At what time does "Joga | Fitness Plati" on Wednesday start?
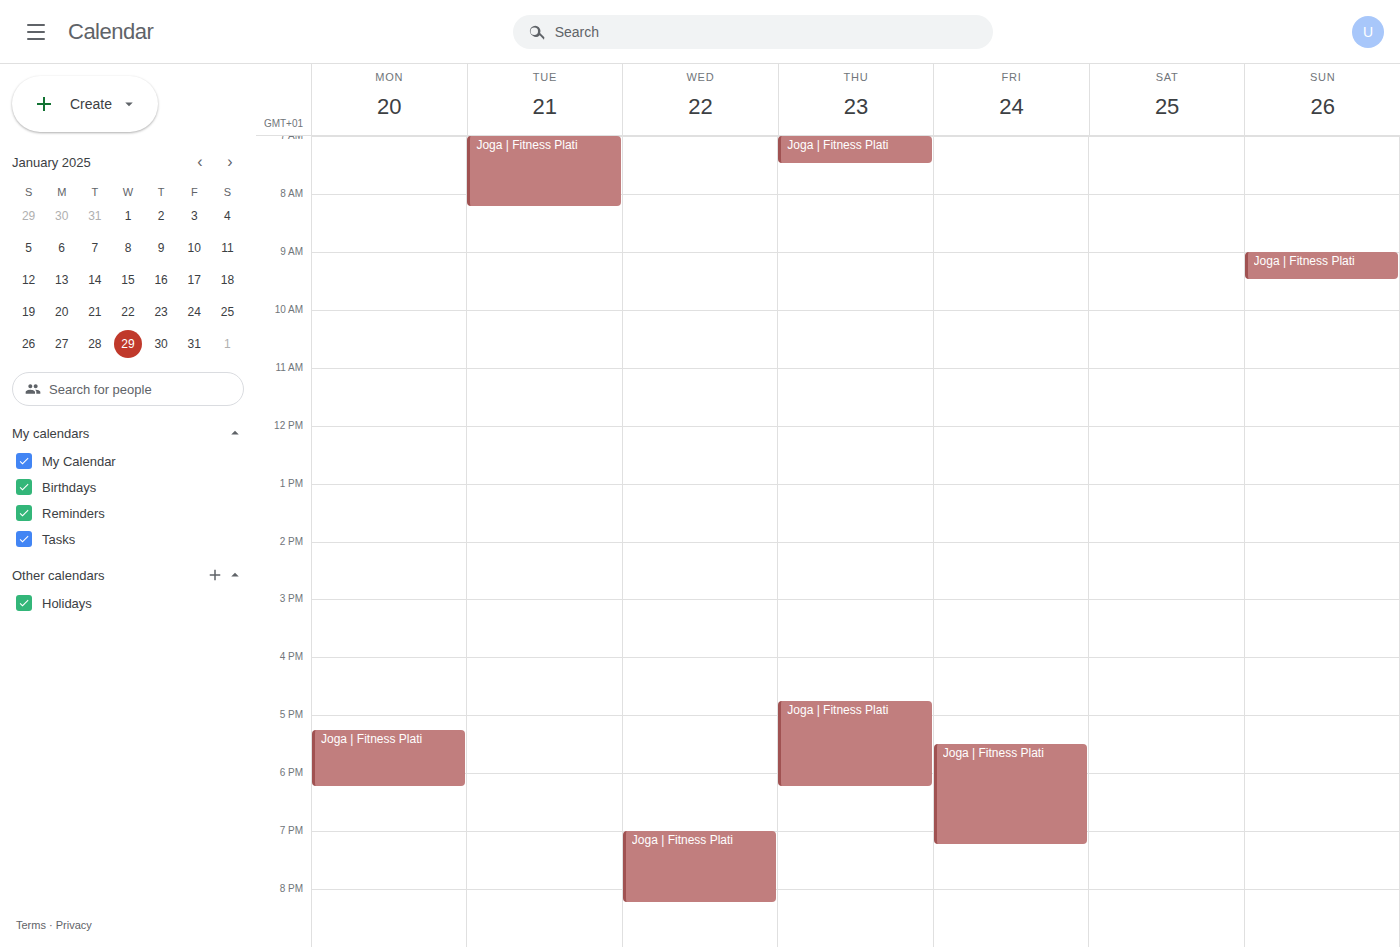
7:00 PM